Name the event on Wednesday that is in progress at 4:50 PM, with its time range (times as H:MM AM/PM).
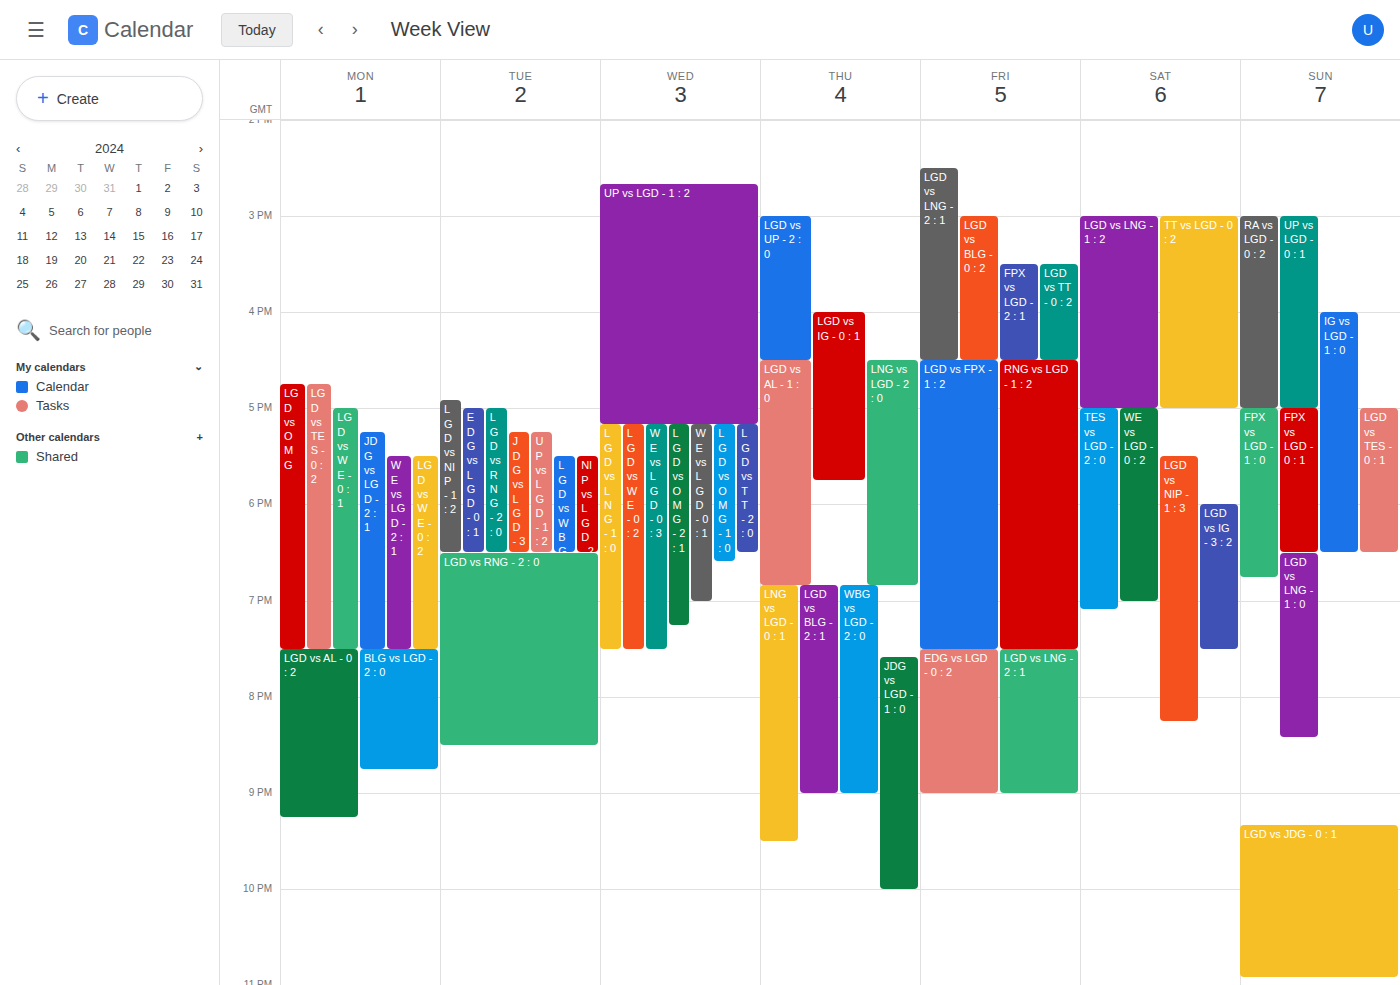
"UP vs LGD - 1 : 2", 2:40 PM to 5:10 PM